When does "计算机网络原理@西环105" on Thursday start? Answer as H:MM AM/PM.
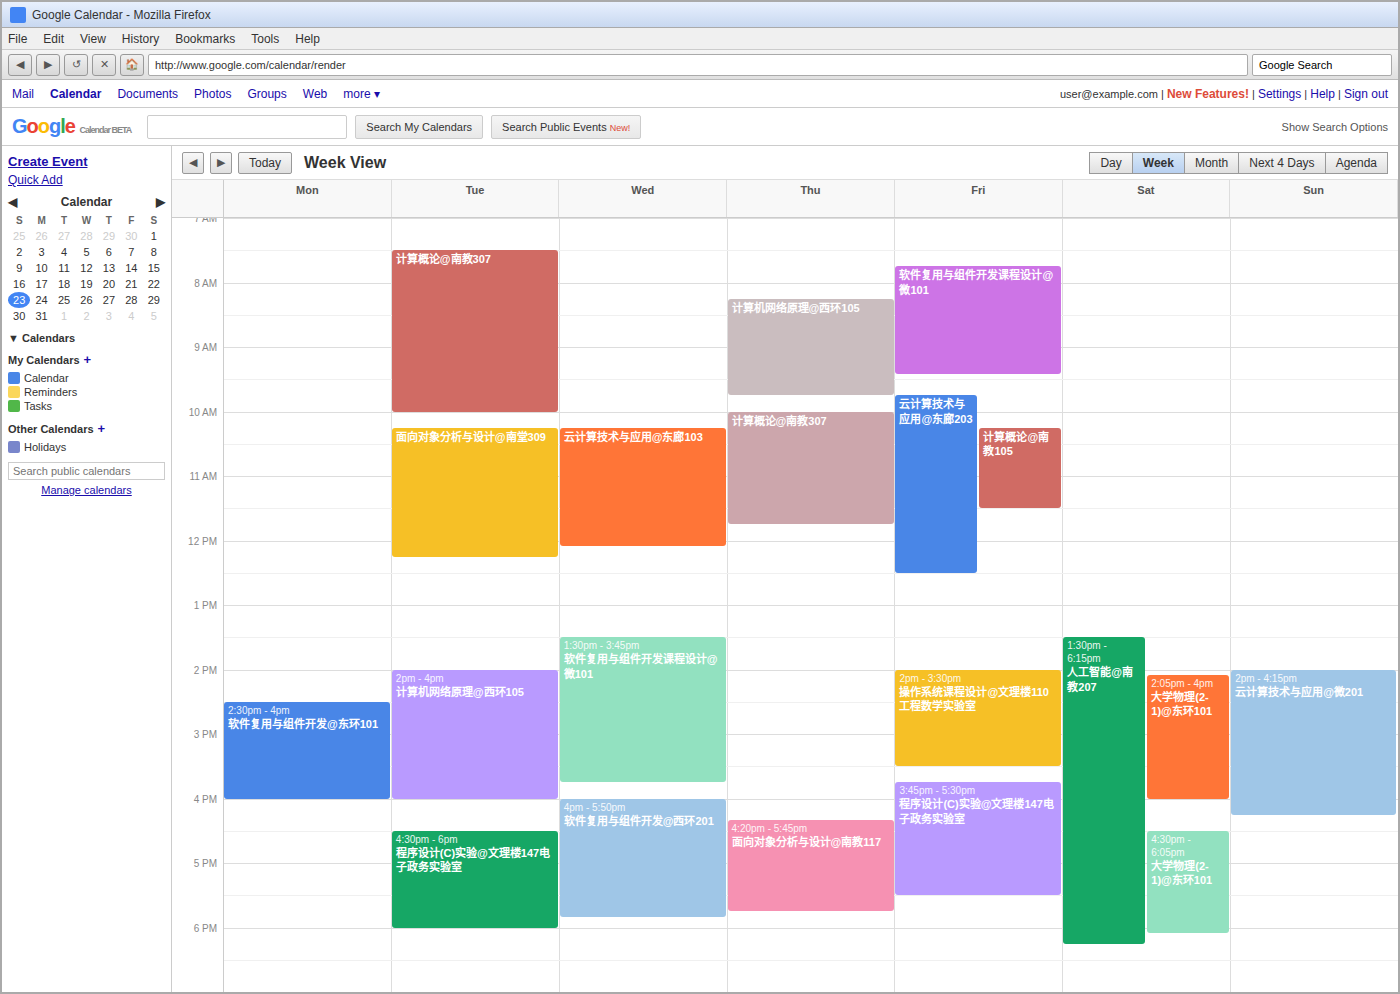
8:15 AM